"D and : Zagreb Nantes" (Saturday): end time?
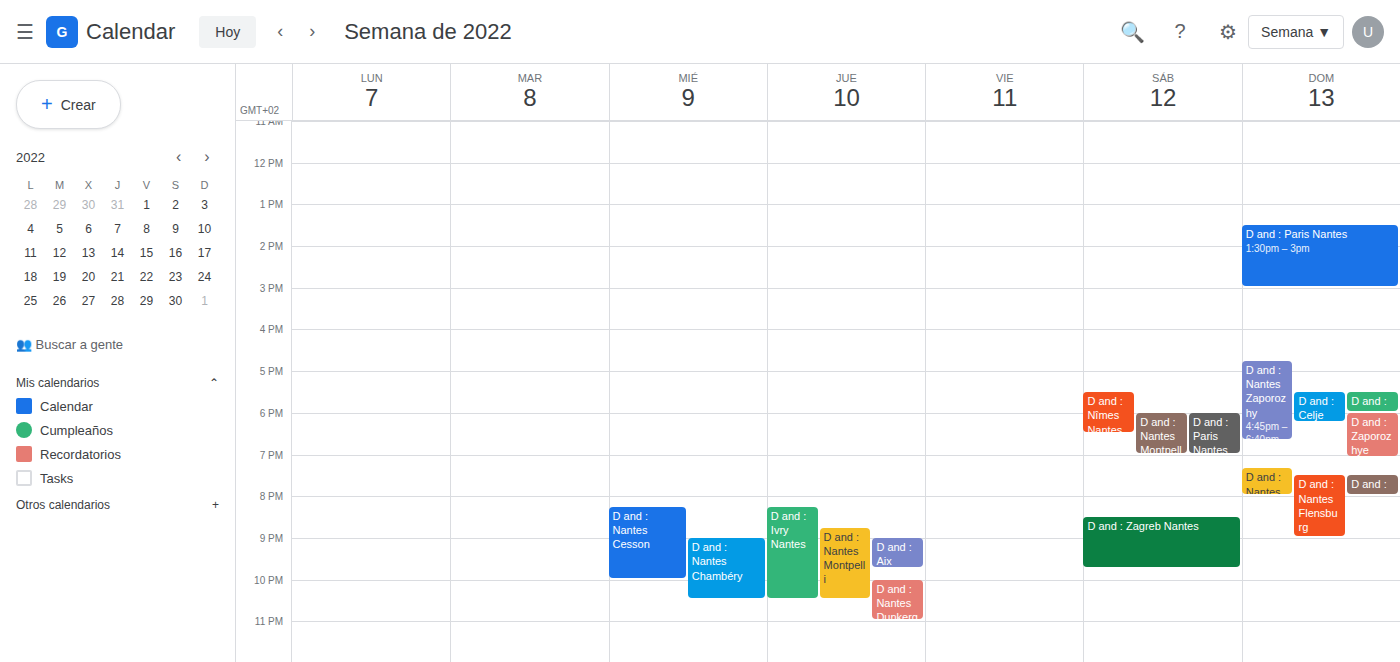
9:45 PM